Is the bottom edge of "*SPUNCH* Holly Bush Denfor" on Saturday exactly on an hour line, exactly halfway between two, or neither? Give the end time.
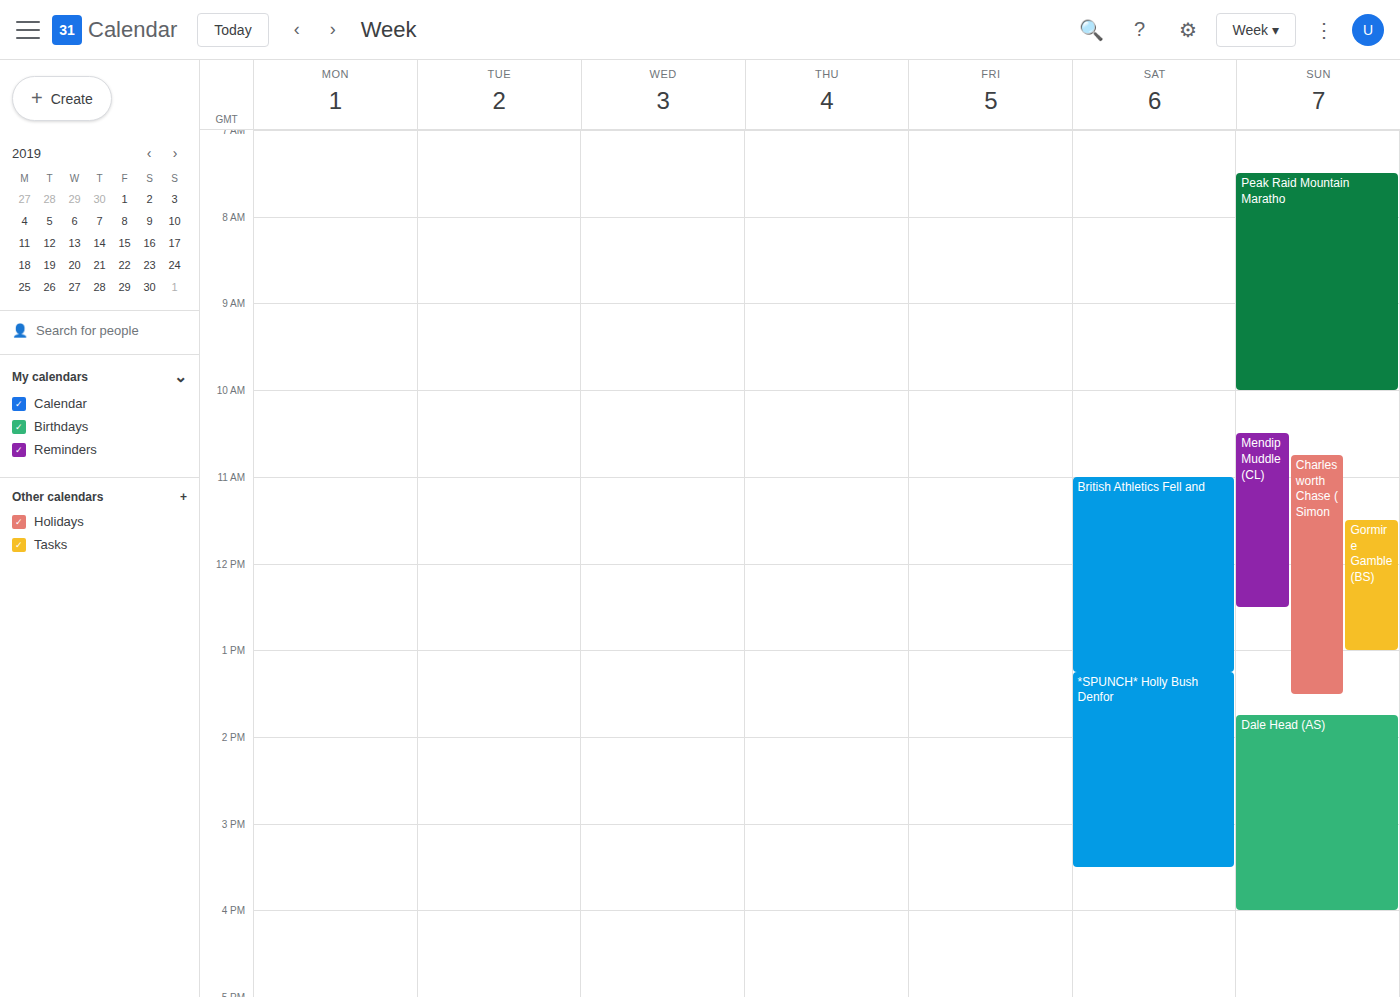
3:30 PM -- halfway between the 3 PM and 4 PM lines.